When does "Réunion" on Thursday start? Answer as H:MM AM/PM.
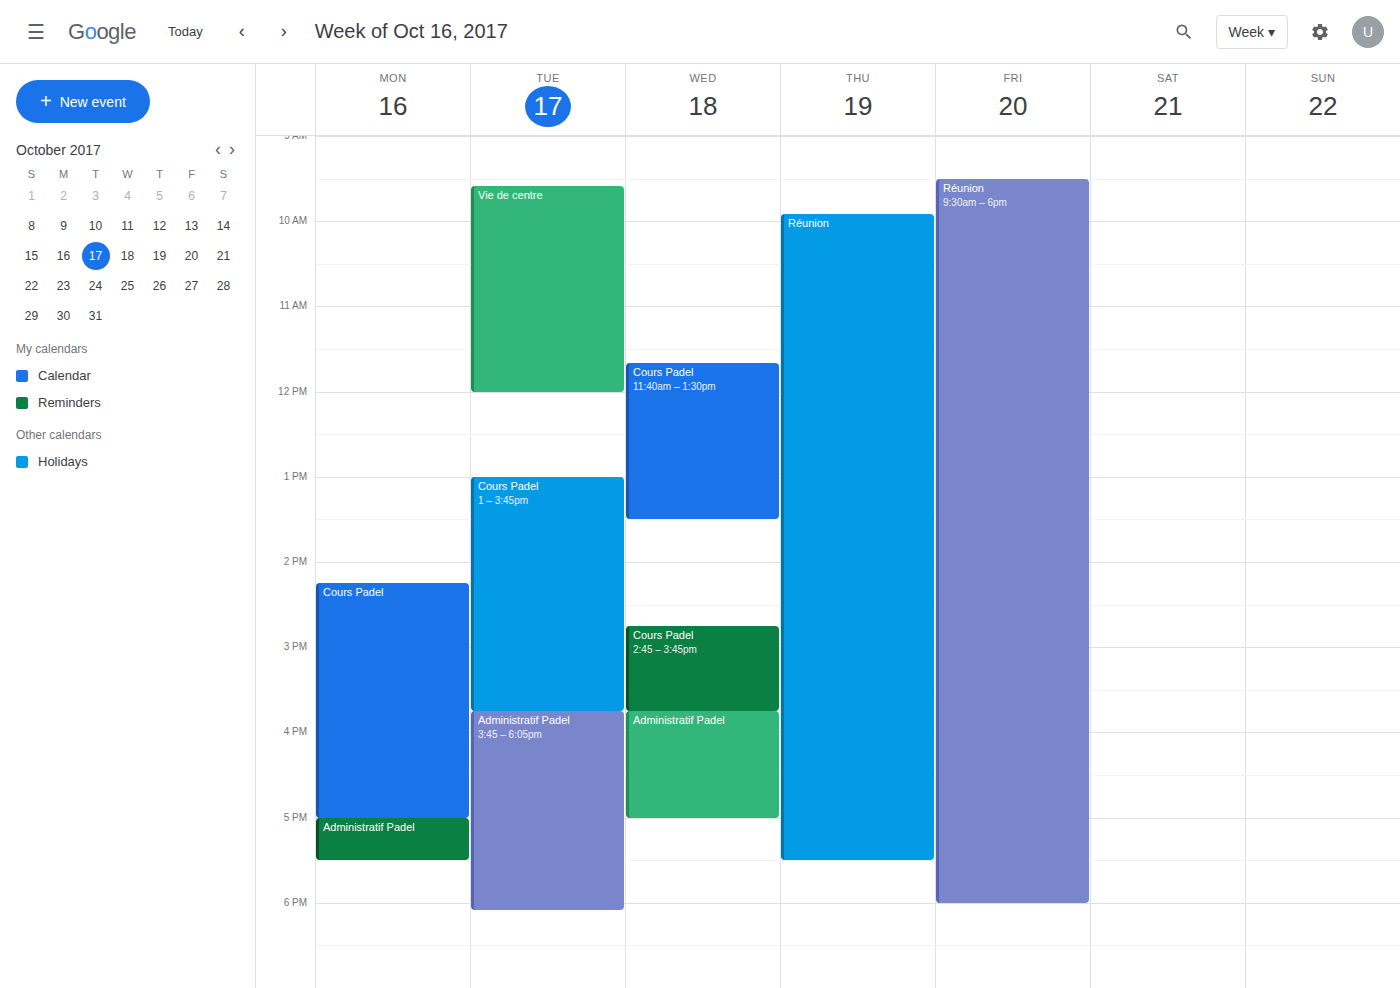
9:55 AM